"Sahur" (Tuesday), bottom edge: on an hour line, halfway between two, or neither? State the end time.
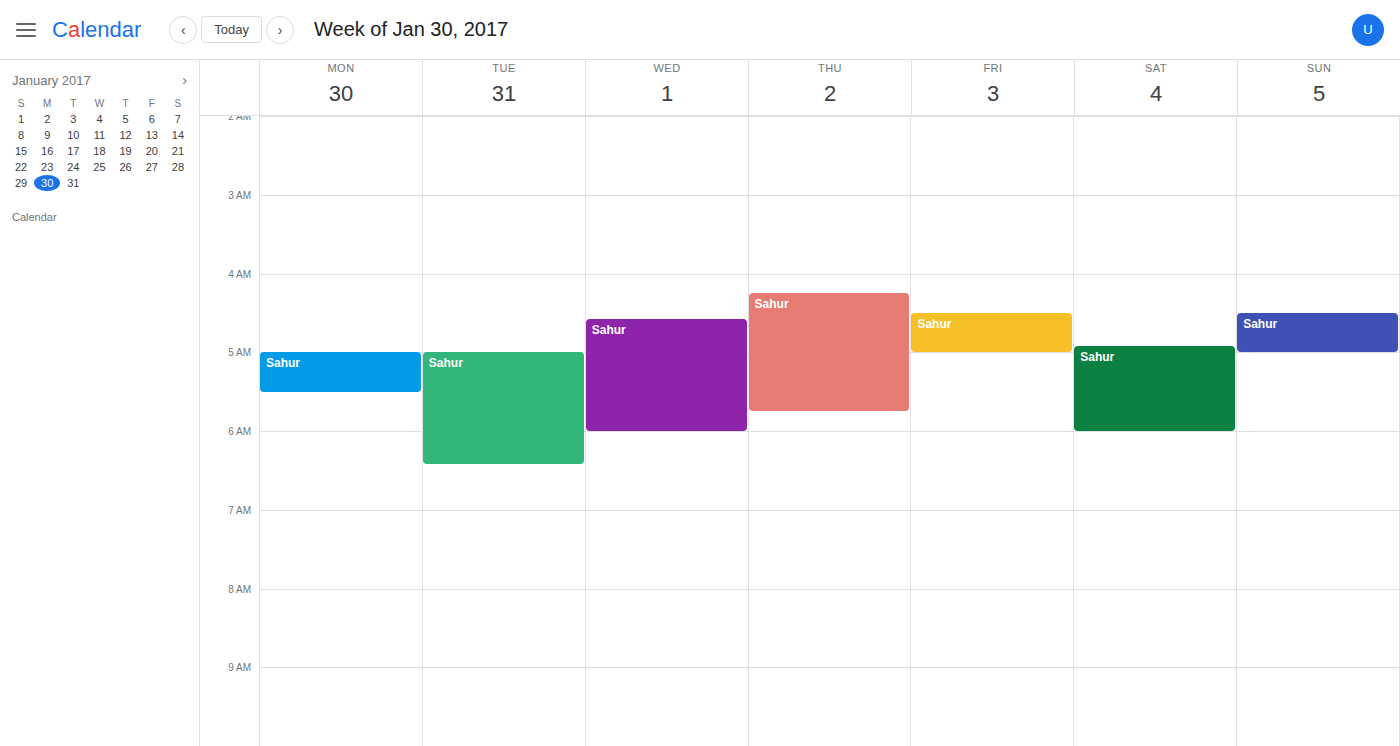
6:25 AM -- neither: 25 minutes below the 6 AM line and 35 minutes above the 7 AM line.